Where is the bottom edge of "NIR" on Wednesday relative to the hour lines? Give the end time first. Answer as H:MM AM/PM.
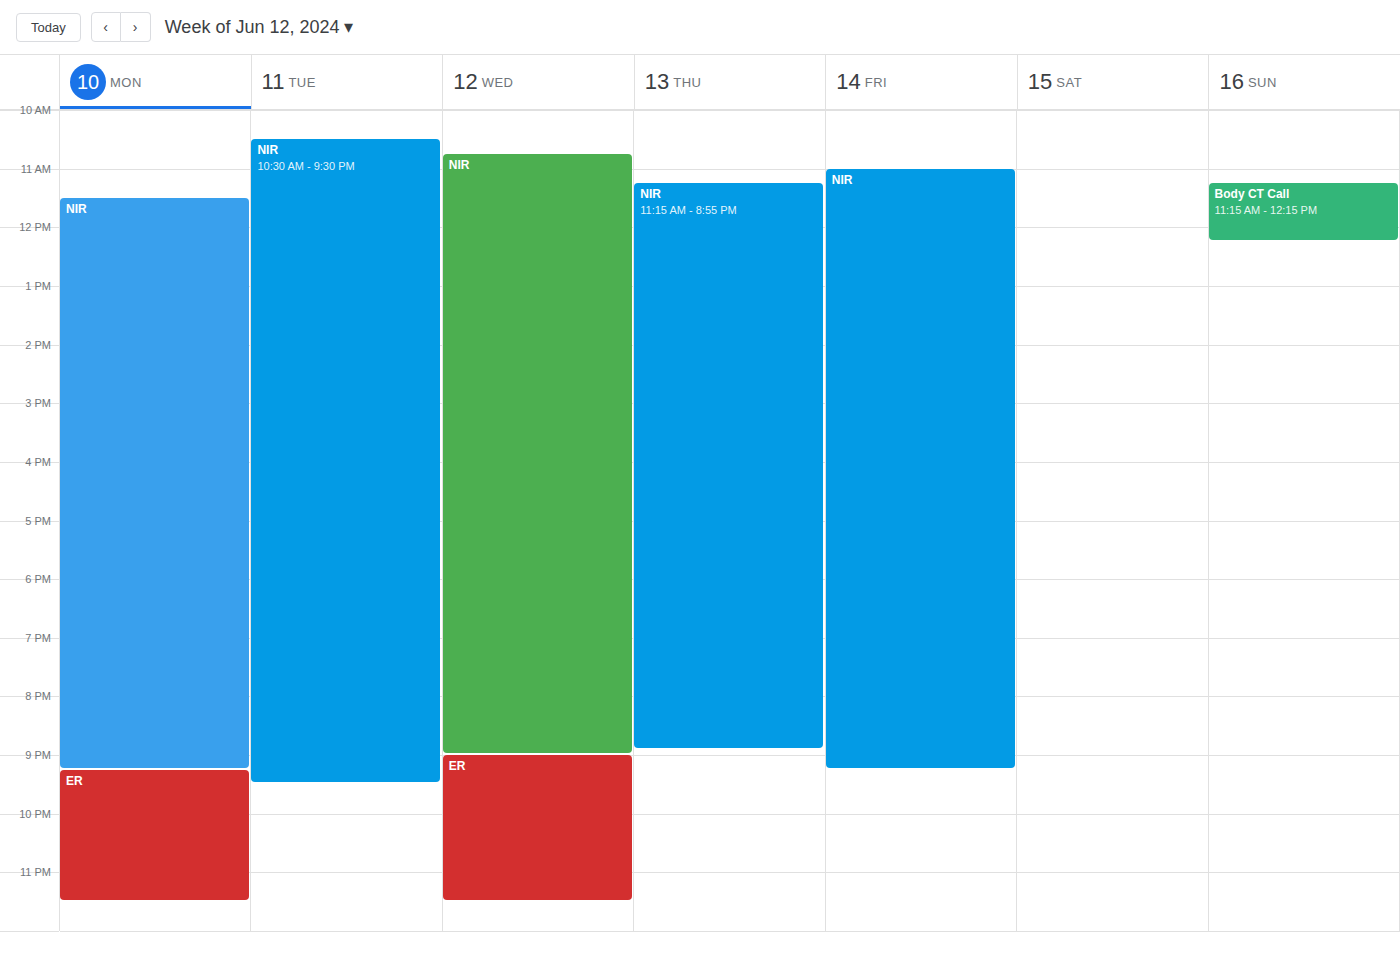
9:00 PM -- exactly on the 9 PM line.